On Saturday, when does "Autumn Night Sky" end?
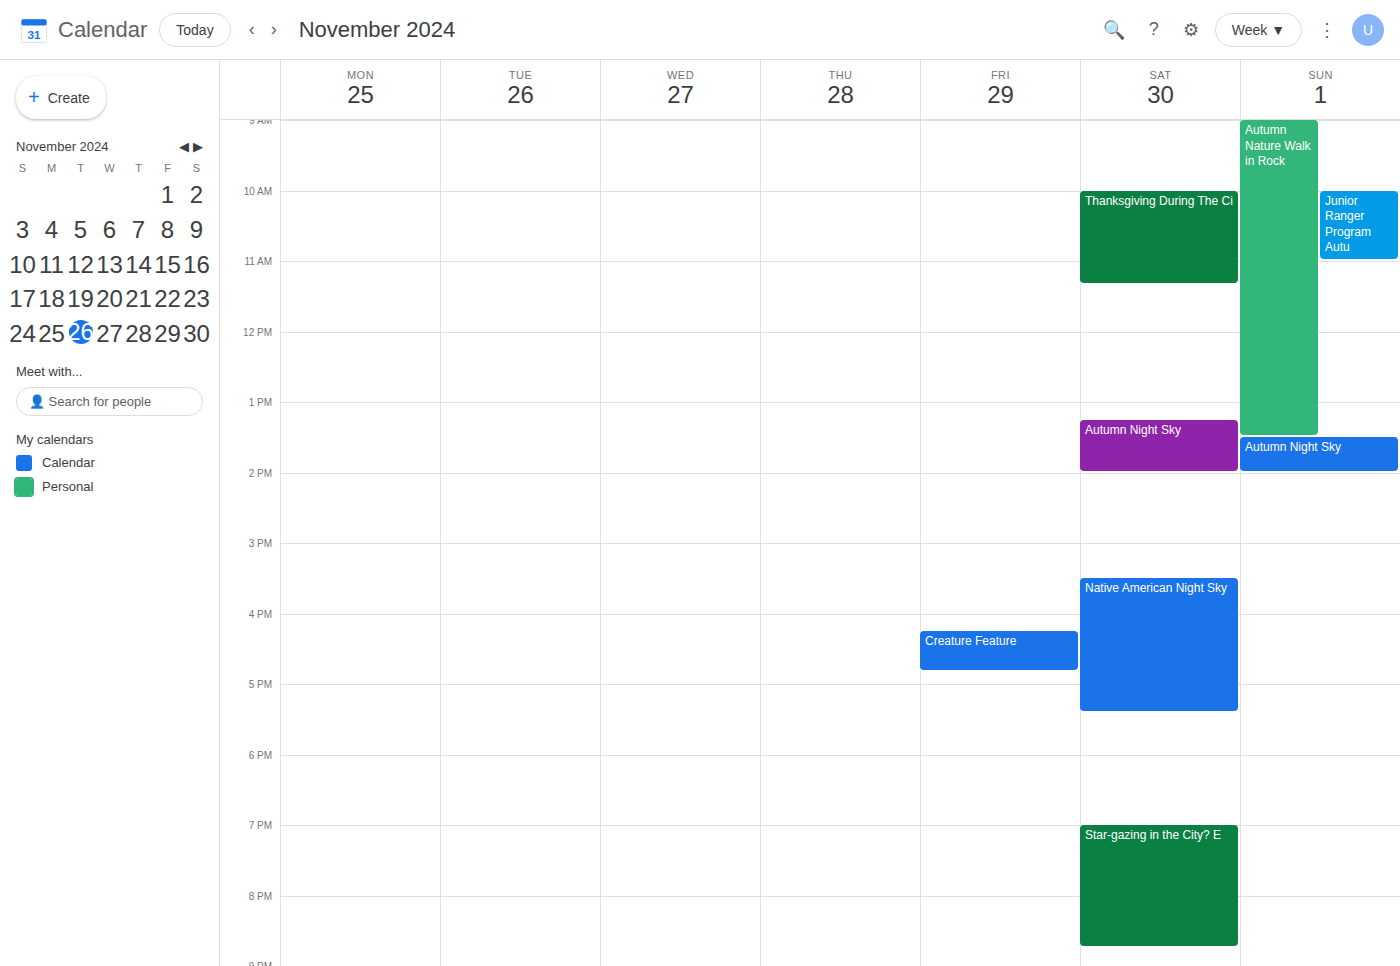
14:00